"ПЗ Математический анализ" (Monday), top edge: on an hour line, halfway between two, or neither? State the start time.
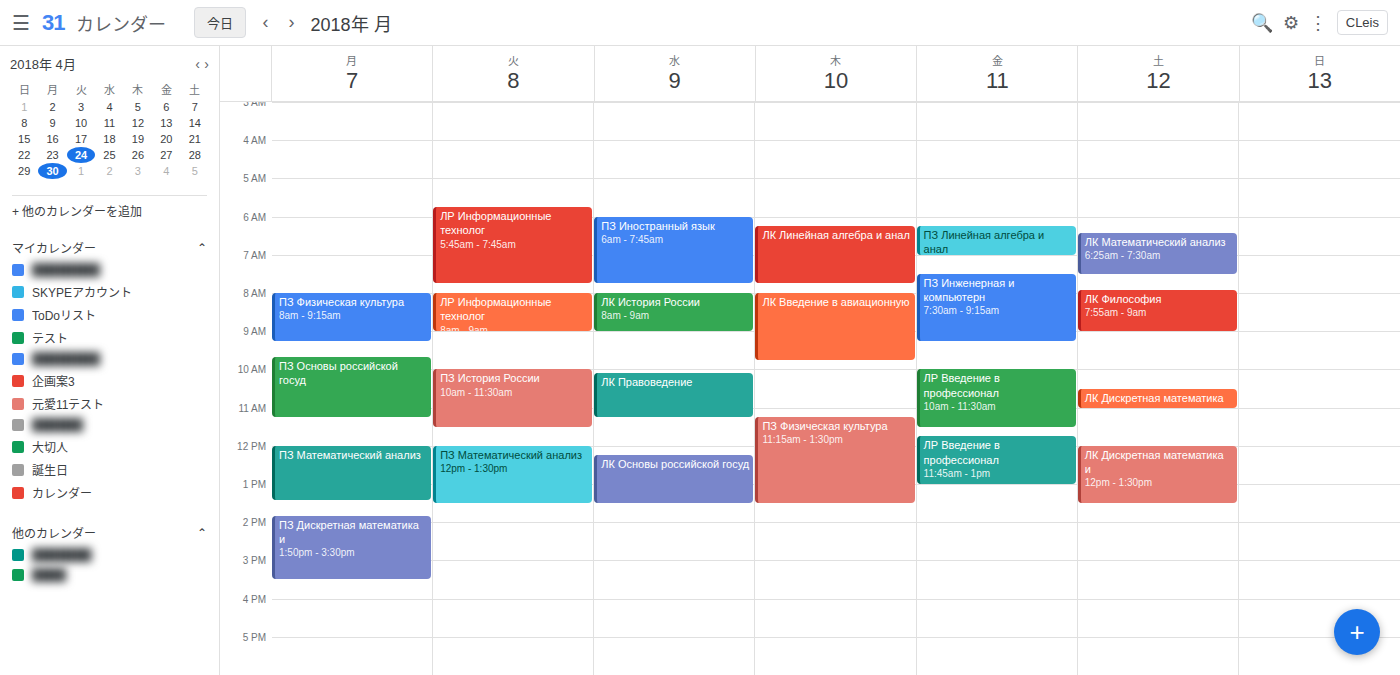
12:00 PM -- exactly on the 12 PM line.